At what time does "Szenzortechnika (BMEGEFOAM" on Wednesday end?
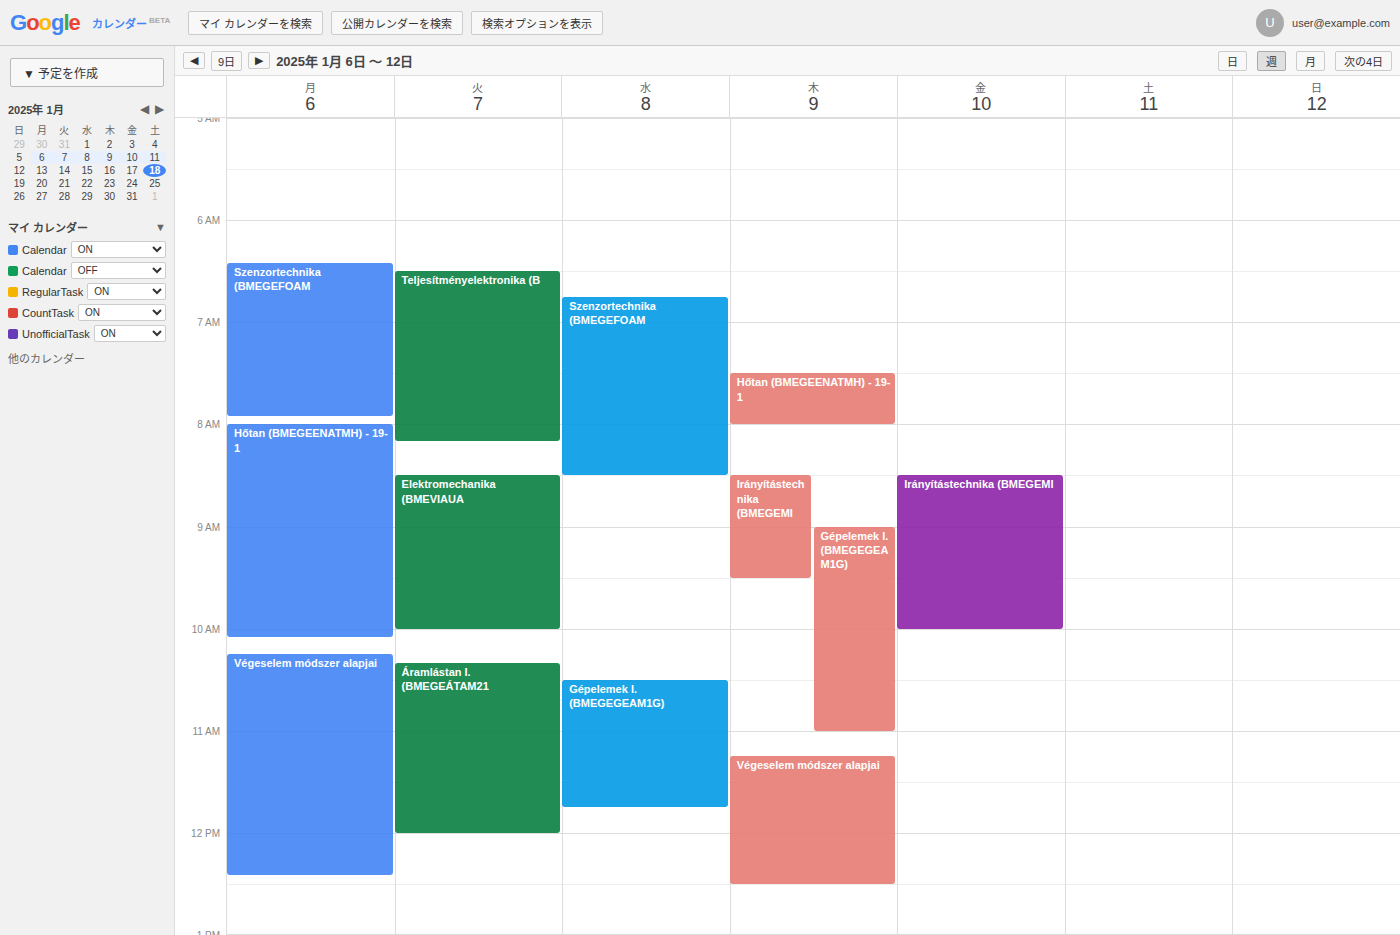
08:30